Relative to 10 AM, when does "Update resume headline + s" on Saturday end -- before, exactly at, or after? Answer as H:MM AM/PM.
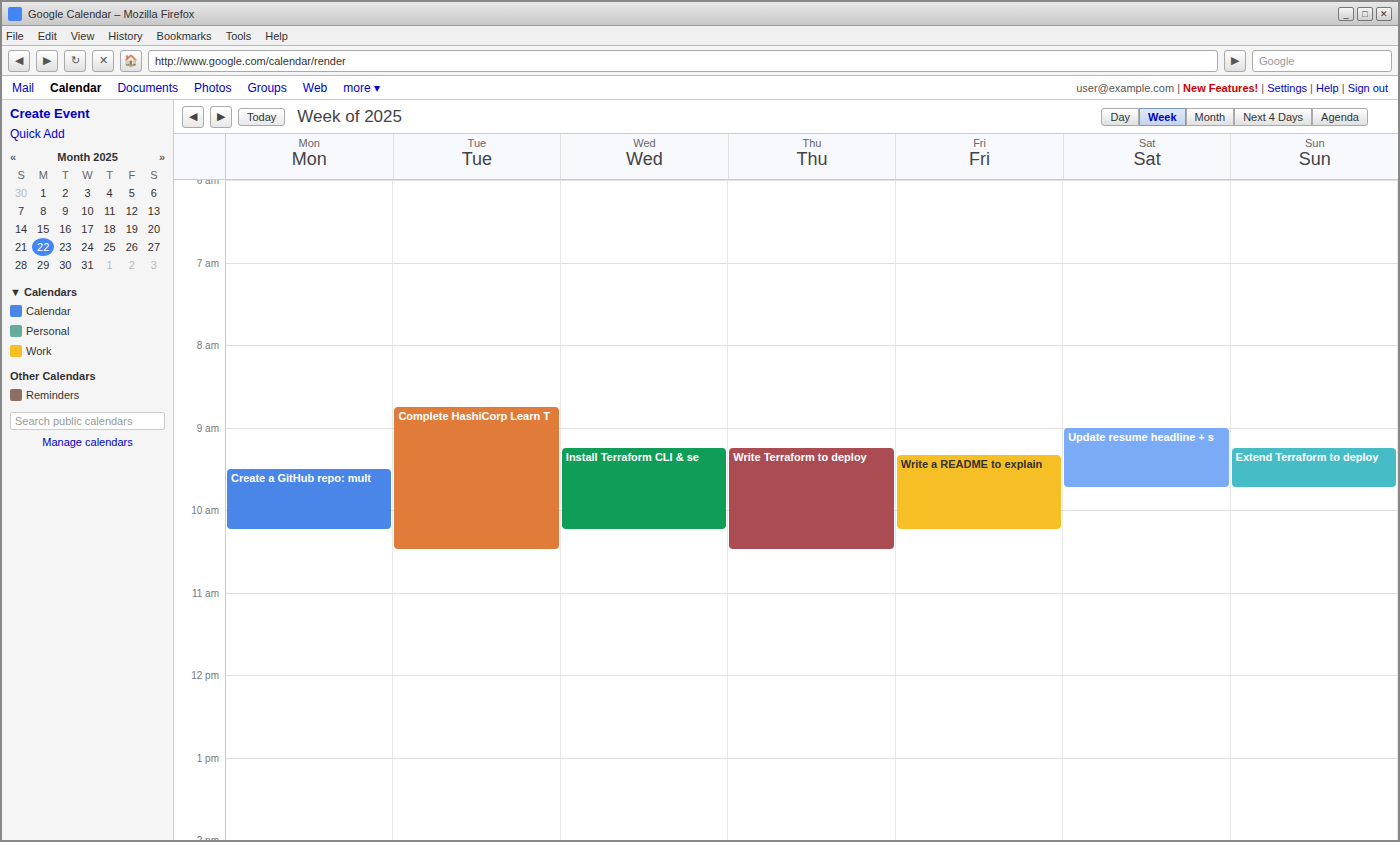
9:45 AM -- before 10 AM, 15 minutes above the 10 AM line.